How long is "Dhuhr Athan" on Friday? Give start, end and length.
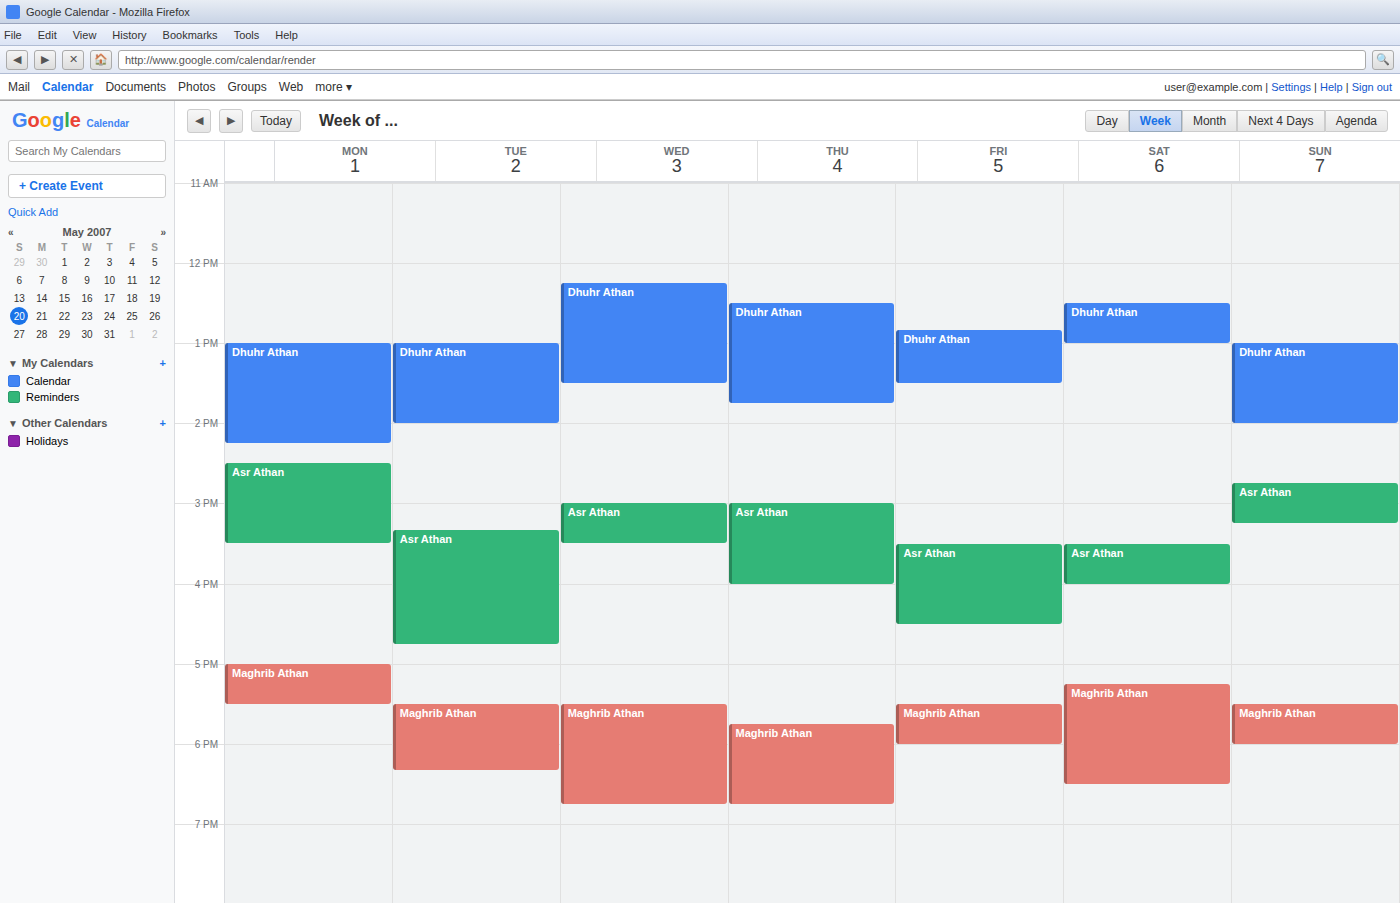
12:50 to 13:30, 40 minutes